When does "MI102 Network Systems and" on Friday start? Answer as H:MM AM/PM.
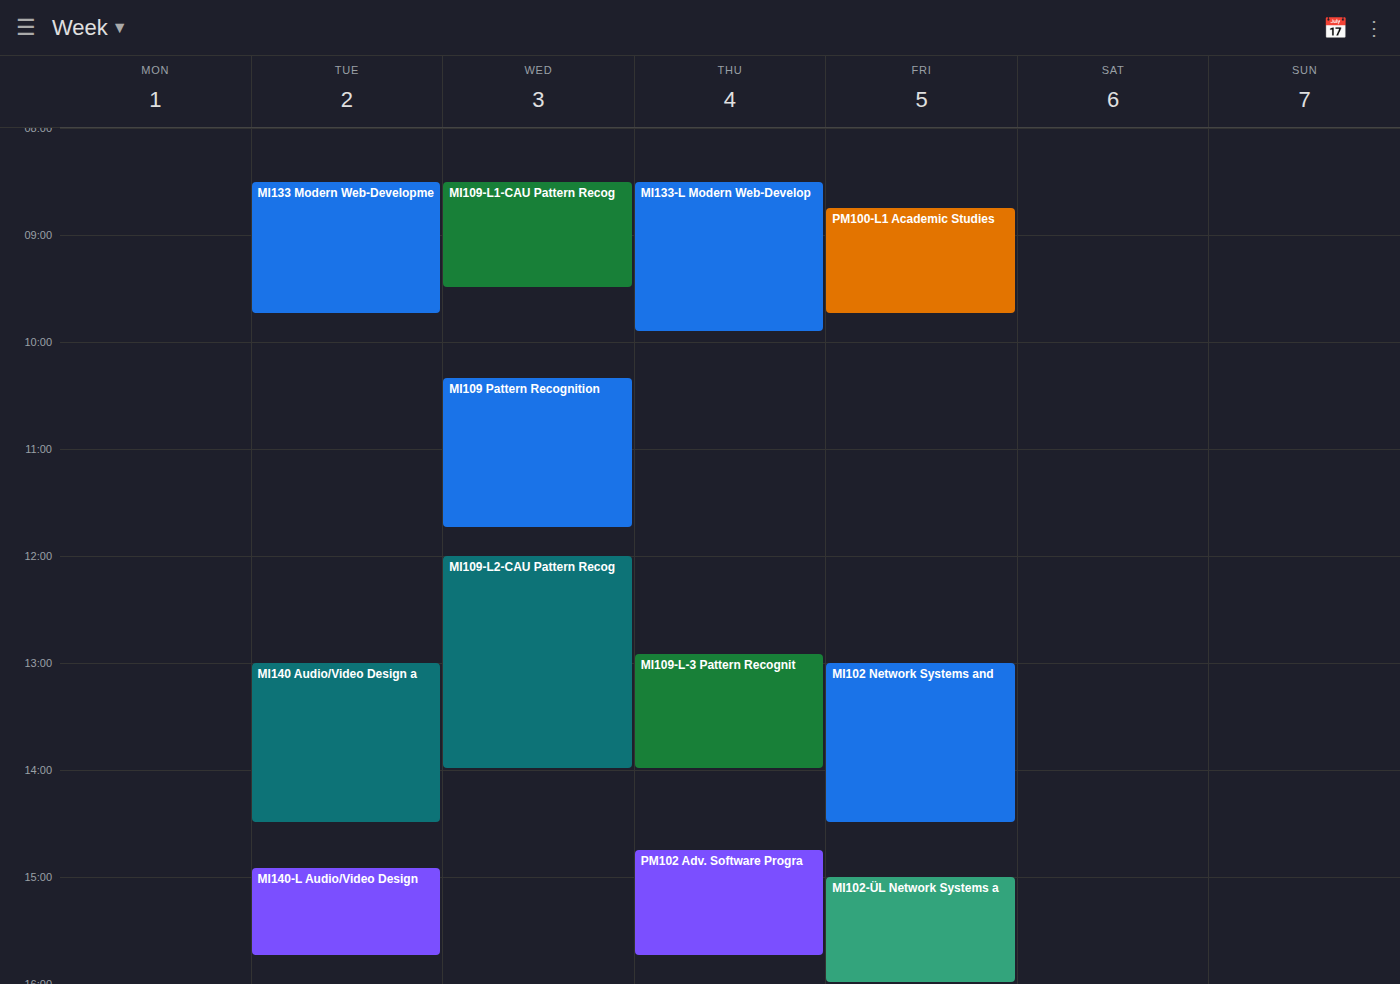
1:00 PM